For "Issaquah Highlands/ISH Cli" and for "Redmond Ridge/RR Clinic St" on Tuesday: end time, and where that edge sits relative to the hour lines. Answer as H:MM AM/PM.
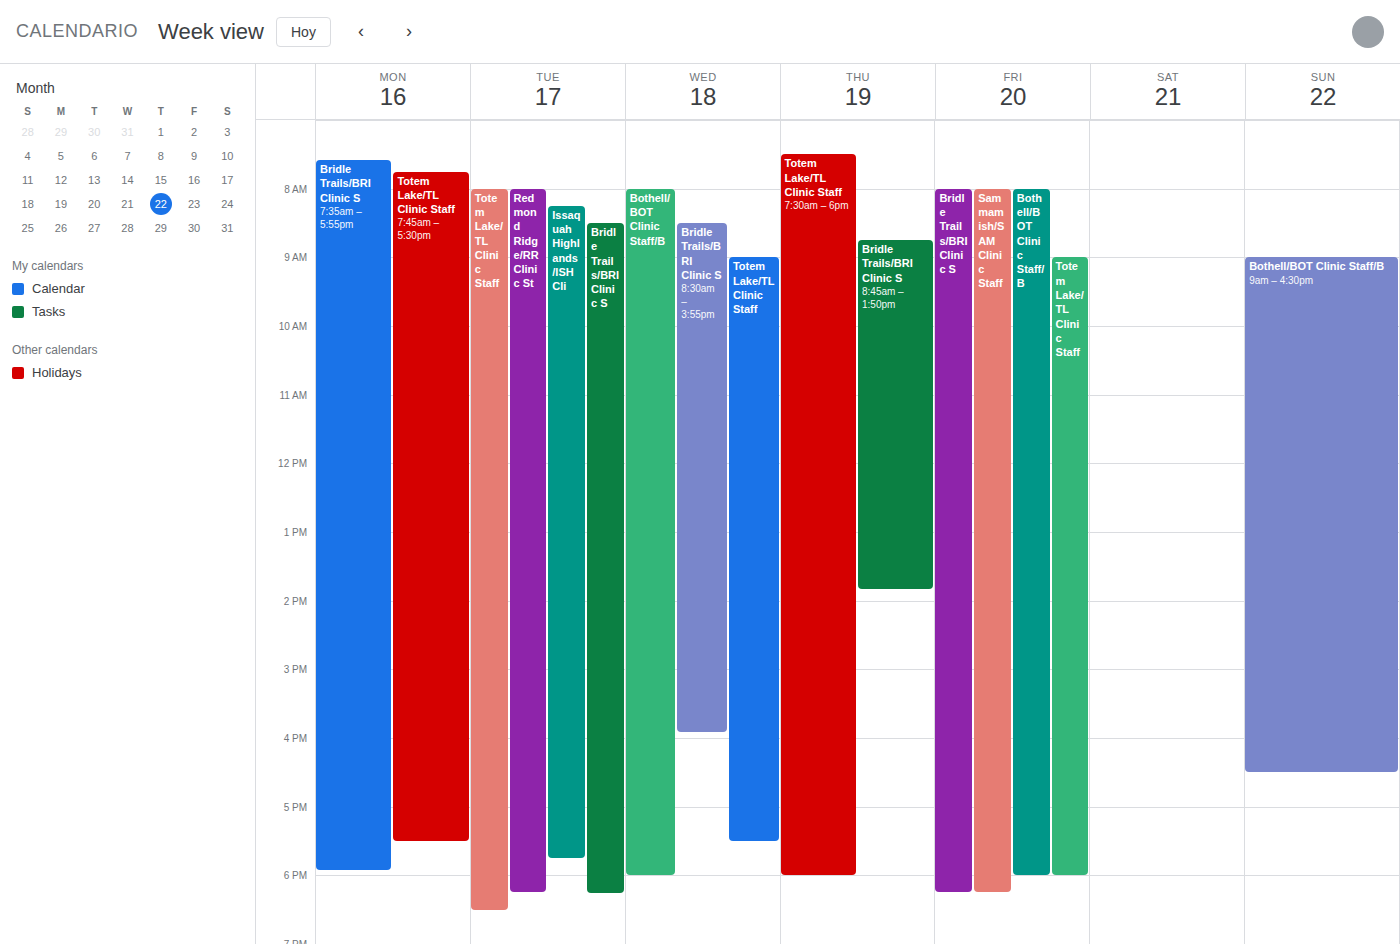
"Issaquah Highlands/ISH Cli": 5:45 PM, neither: three quarters of the way from the 5 PM line to the 6 PM line. "Redmond Ridge/RR Clinic St": 6:15 PM, neither: a quarter of the way from the 6 PM line to the 7 PM line.